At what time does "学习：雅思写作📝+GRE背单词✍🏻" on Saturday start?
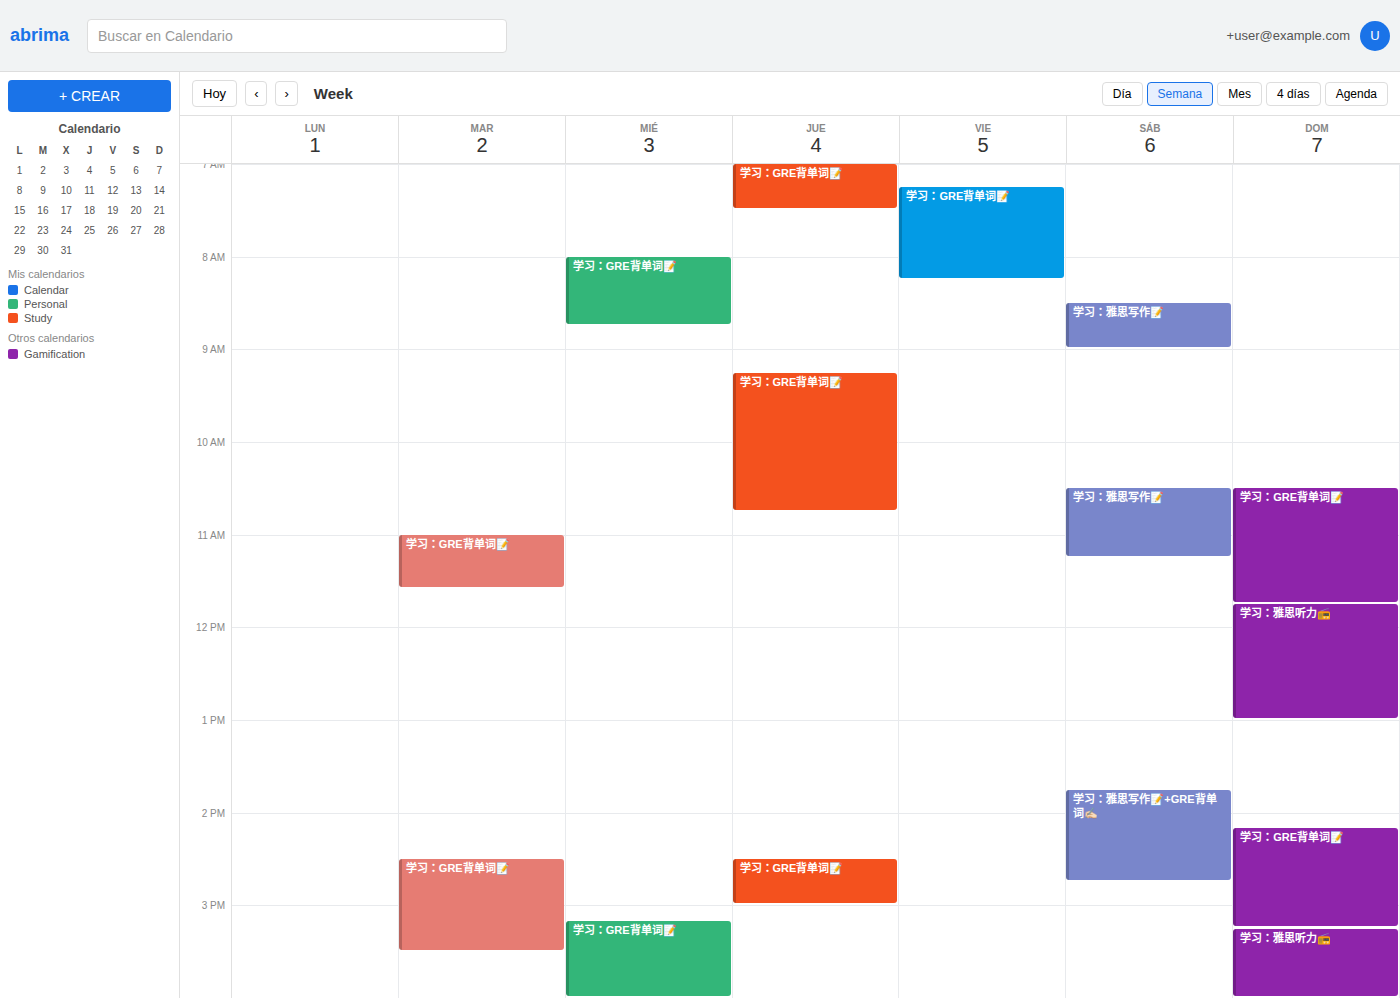
1:45 PM